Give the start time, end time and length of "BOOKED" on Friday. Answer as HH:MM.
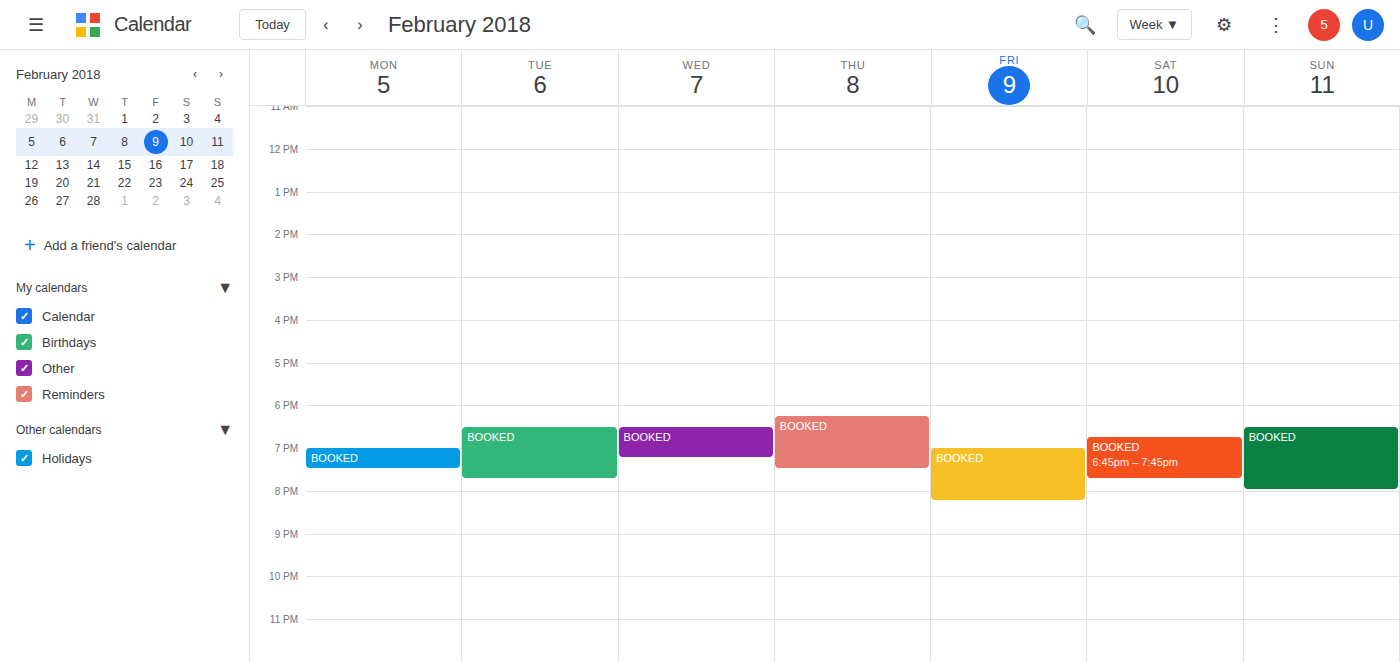
19:00 to 20:15, 1 hour 15 minutes